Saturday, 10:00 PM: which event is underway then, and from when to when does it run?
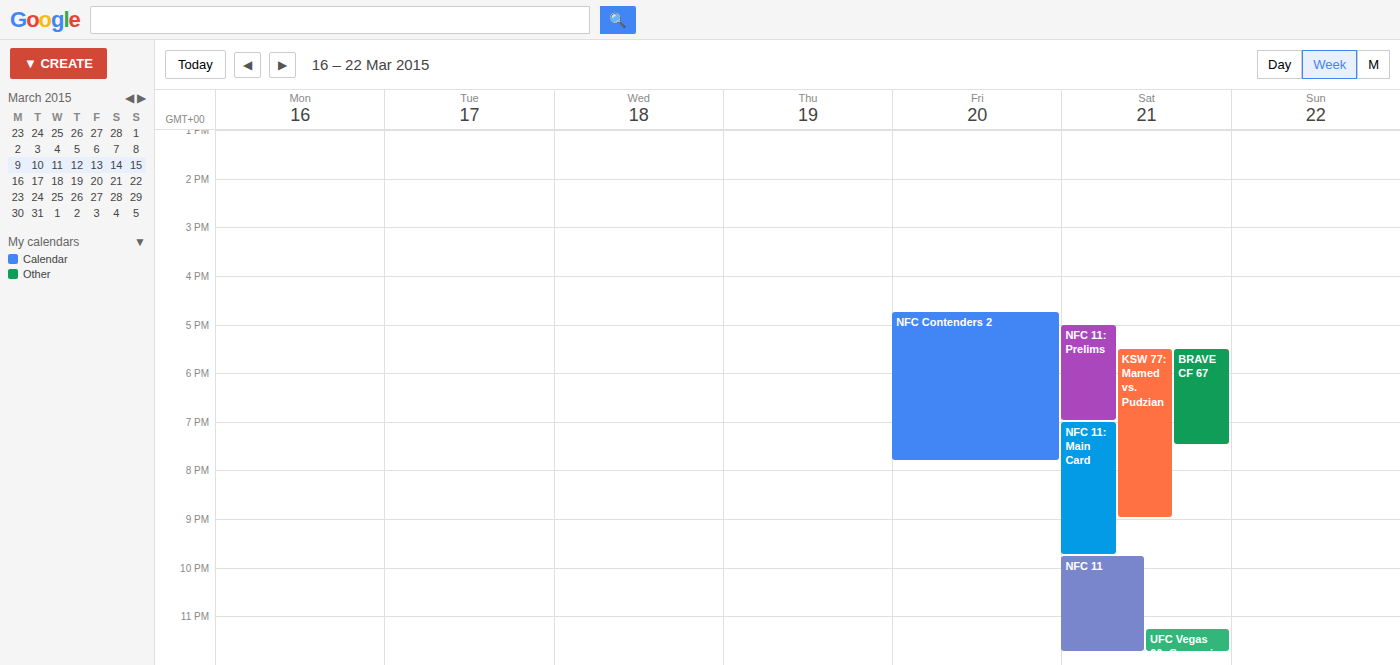
"NFC 11", 9:45 PM to 11:45 PM